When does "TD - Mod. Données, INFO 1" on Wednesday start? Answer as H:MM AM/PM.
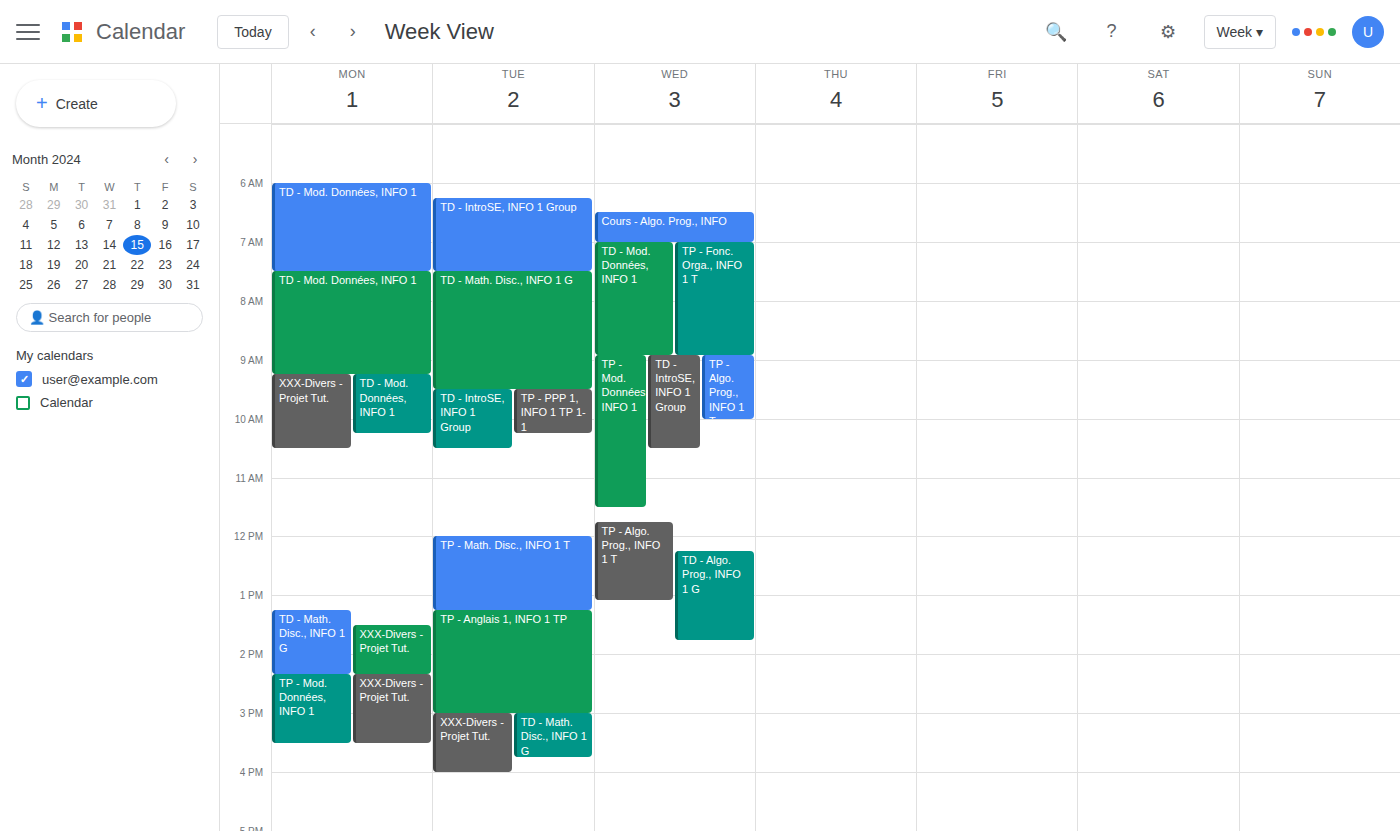
7:00 AM